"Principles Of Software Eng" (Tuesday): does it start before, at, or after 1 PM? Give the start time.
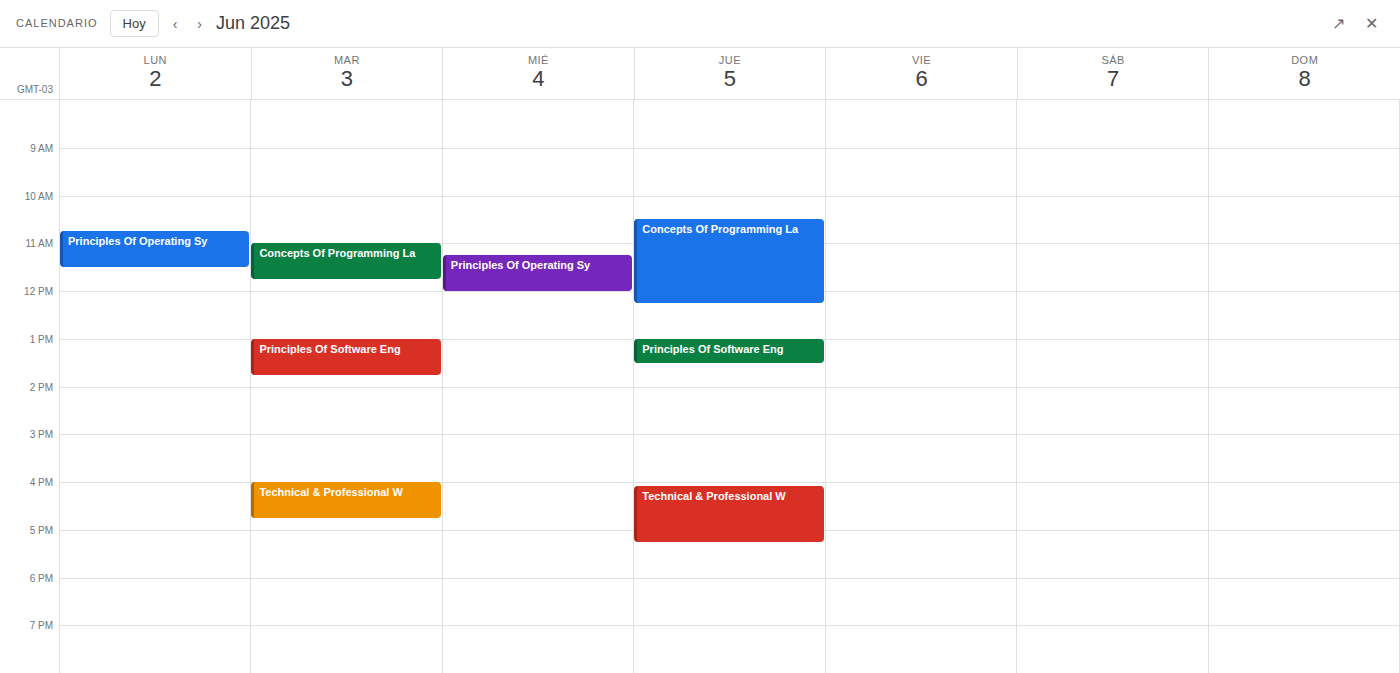
1:00 PM -- exactly at 1 PM, on the 1 PM line.